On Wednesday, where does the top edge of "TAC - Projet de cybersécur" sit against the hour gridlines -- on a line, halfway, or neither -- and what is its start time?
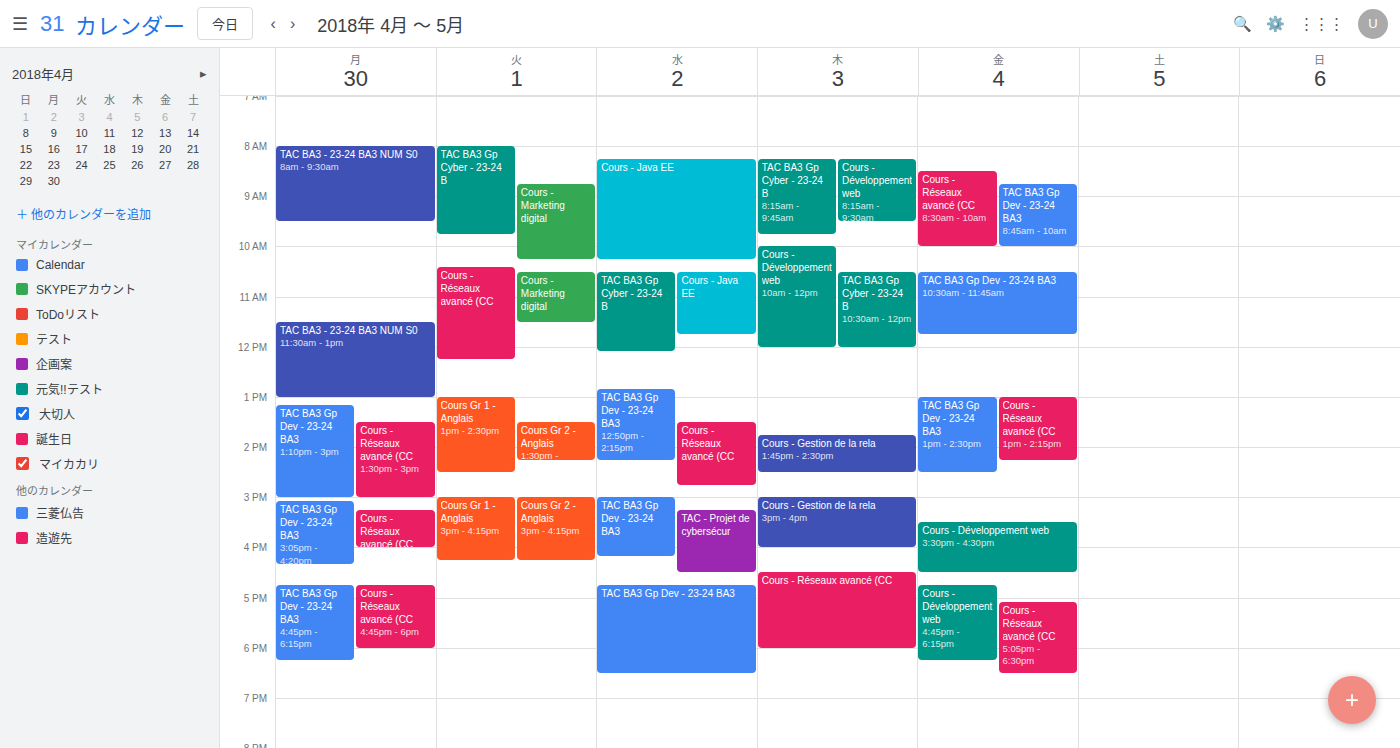
3:15 PM -- neither: a quarter of the way from the 3 PM line to the 4 PM line.